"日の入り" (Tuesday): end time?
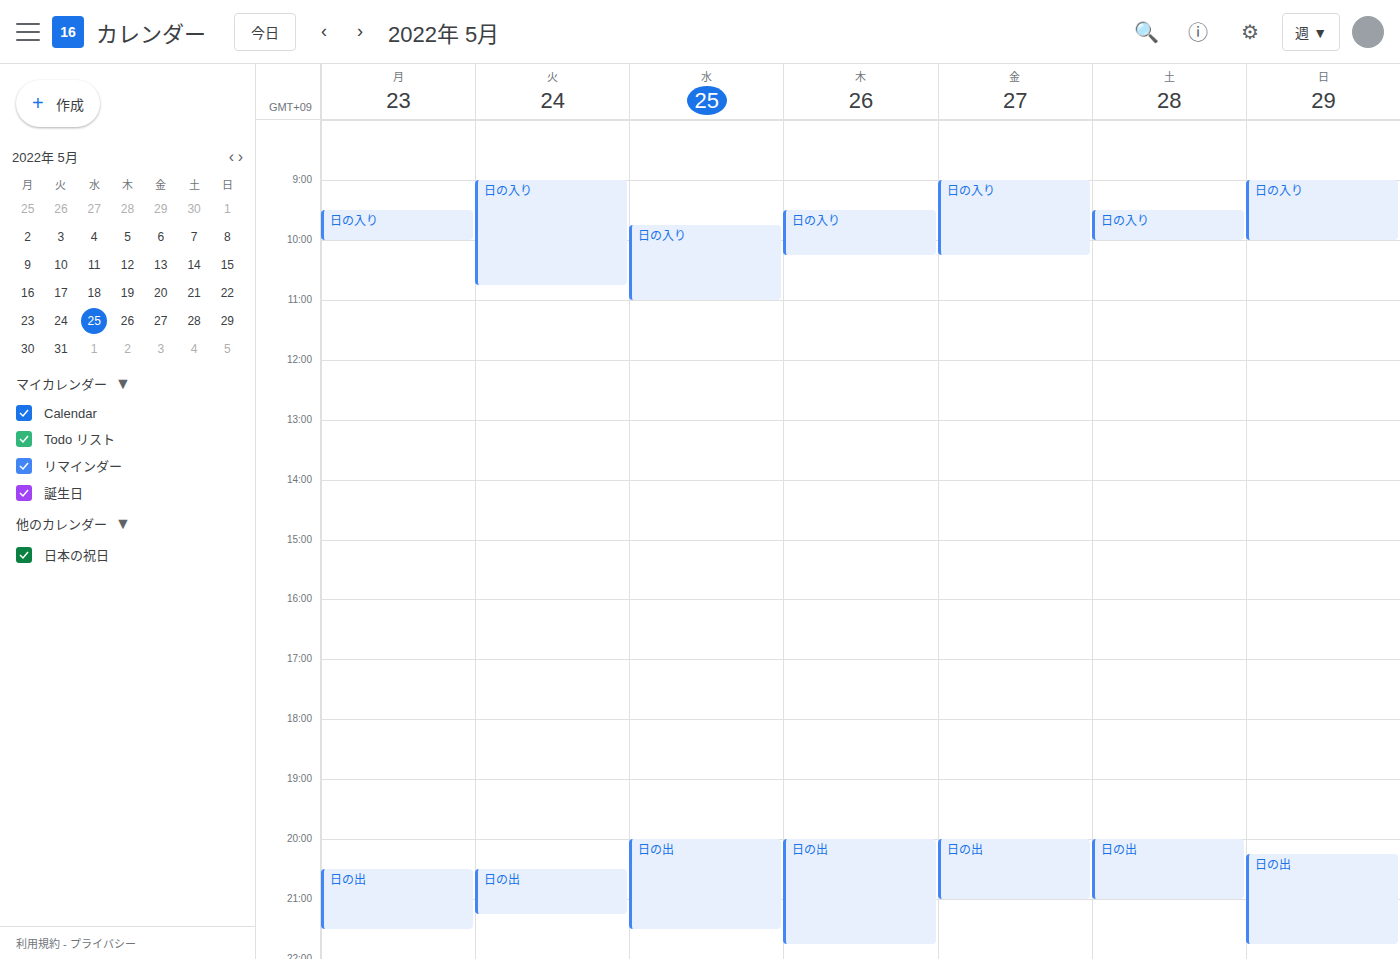
10:45 AM